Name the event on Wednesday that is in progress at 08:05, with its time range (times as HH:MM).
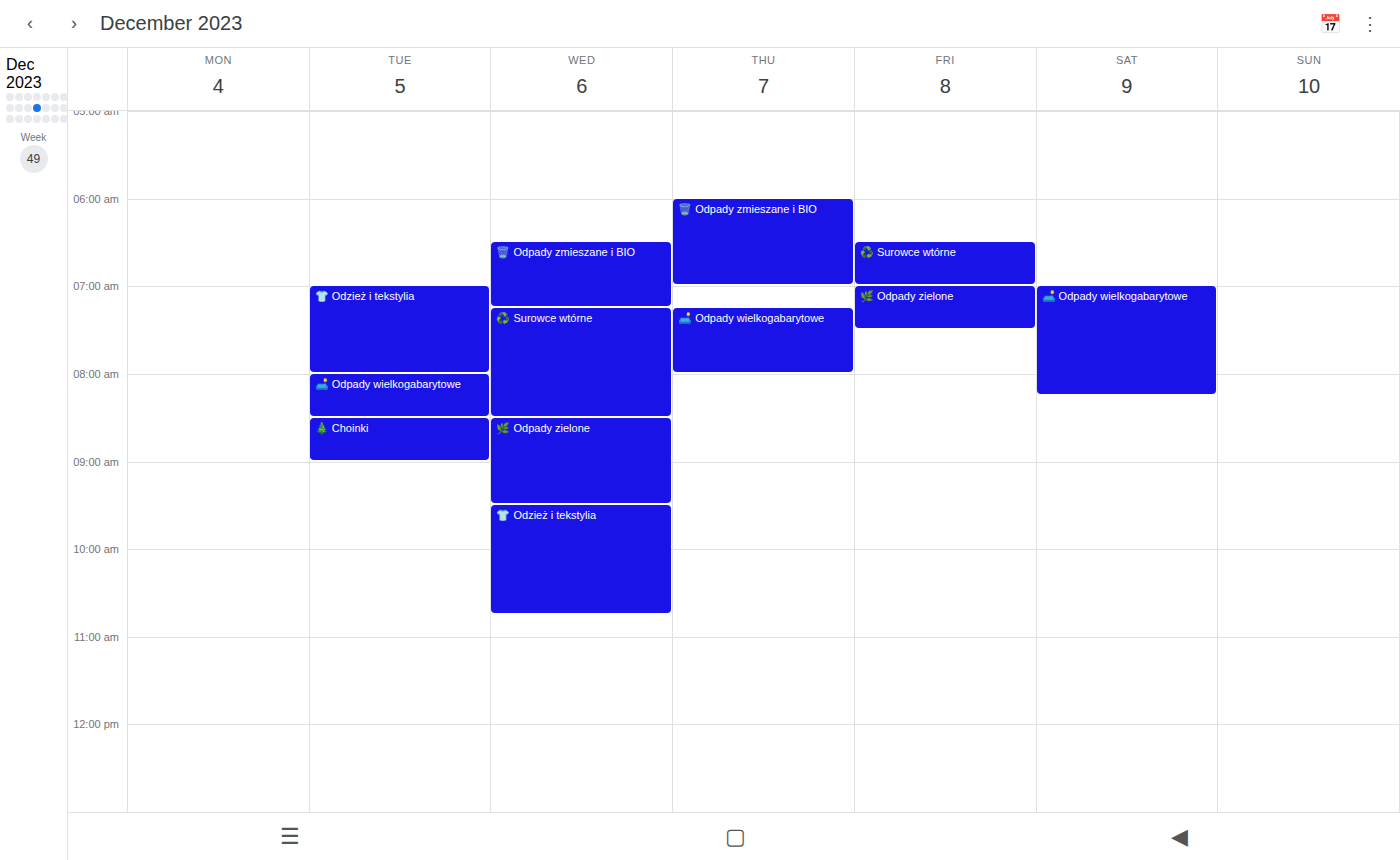
"♻️ Surowce wtórne", 07:15 to 08:30